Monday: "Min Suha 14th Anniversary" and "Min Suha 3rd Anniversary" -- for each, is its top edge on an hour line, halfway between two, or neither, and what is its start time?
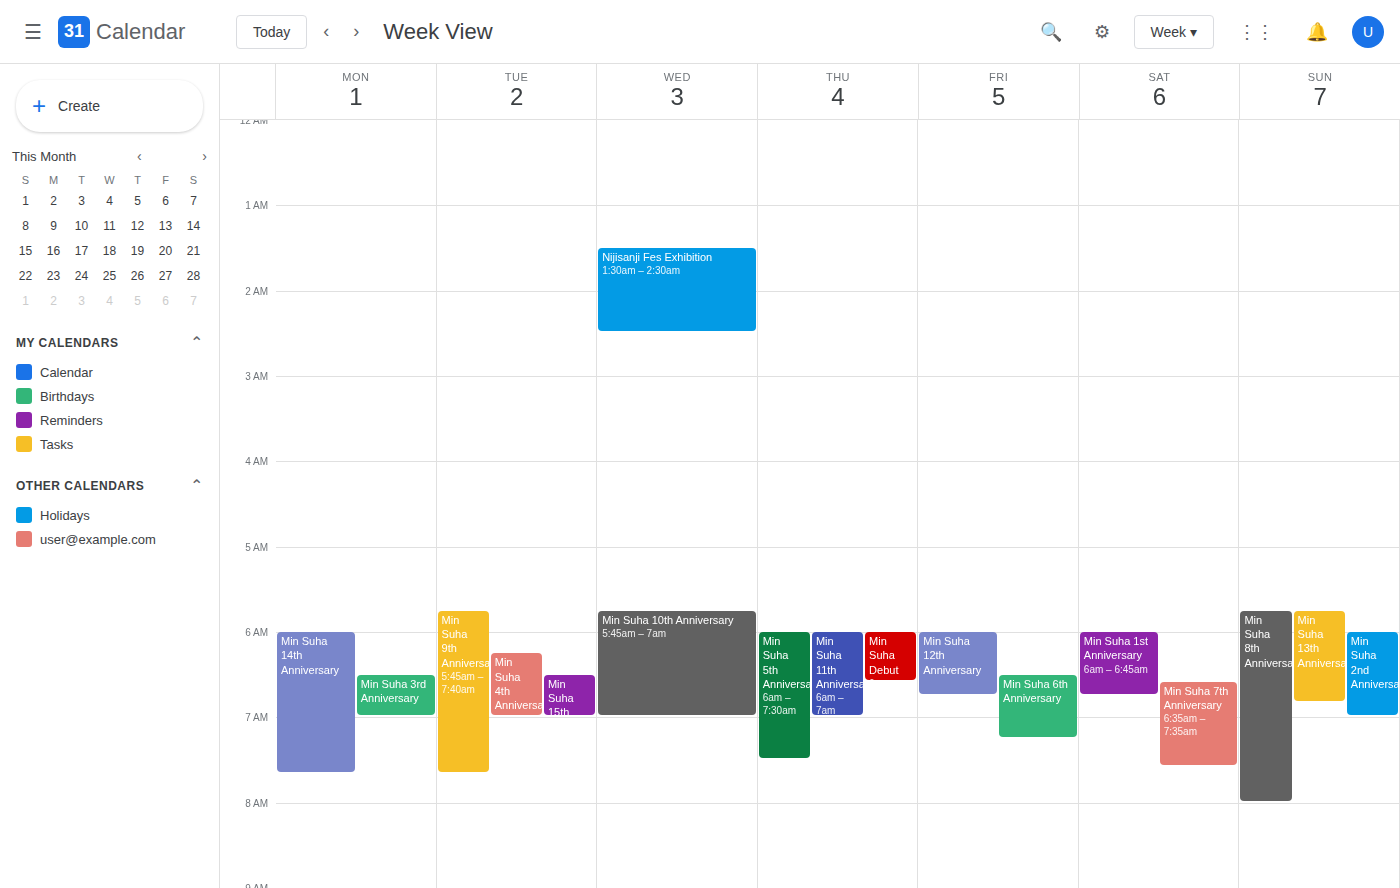
"Min Suha 14th Anniversary": 6:00 AM, exactly on the 6 AM line. "Min Suha 3rd Anniversary": 6:30 AM, halfway between the 6 AM and 7 AM lines.